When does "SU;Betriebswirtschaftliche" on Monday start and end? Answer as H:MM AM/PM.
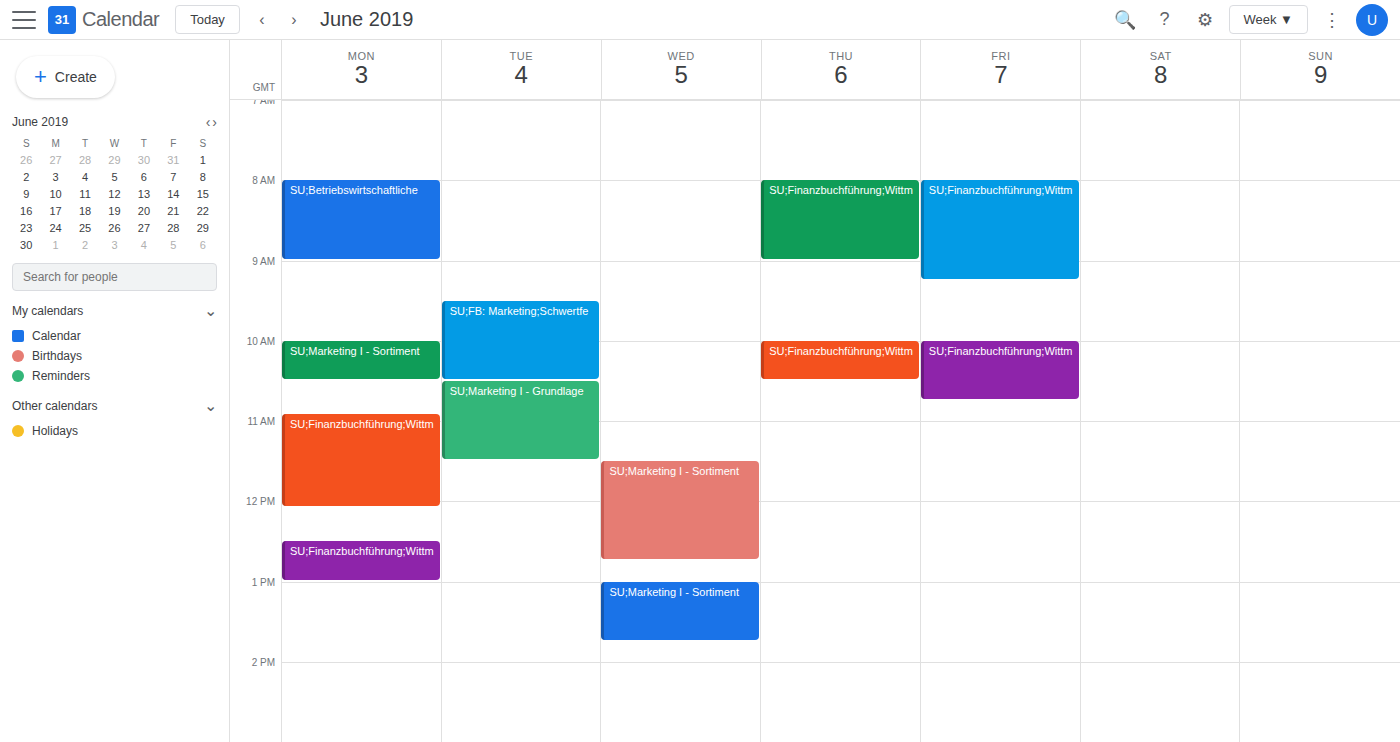
8:00 AM to 9:00 AM